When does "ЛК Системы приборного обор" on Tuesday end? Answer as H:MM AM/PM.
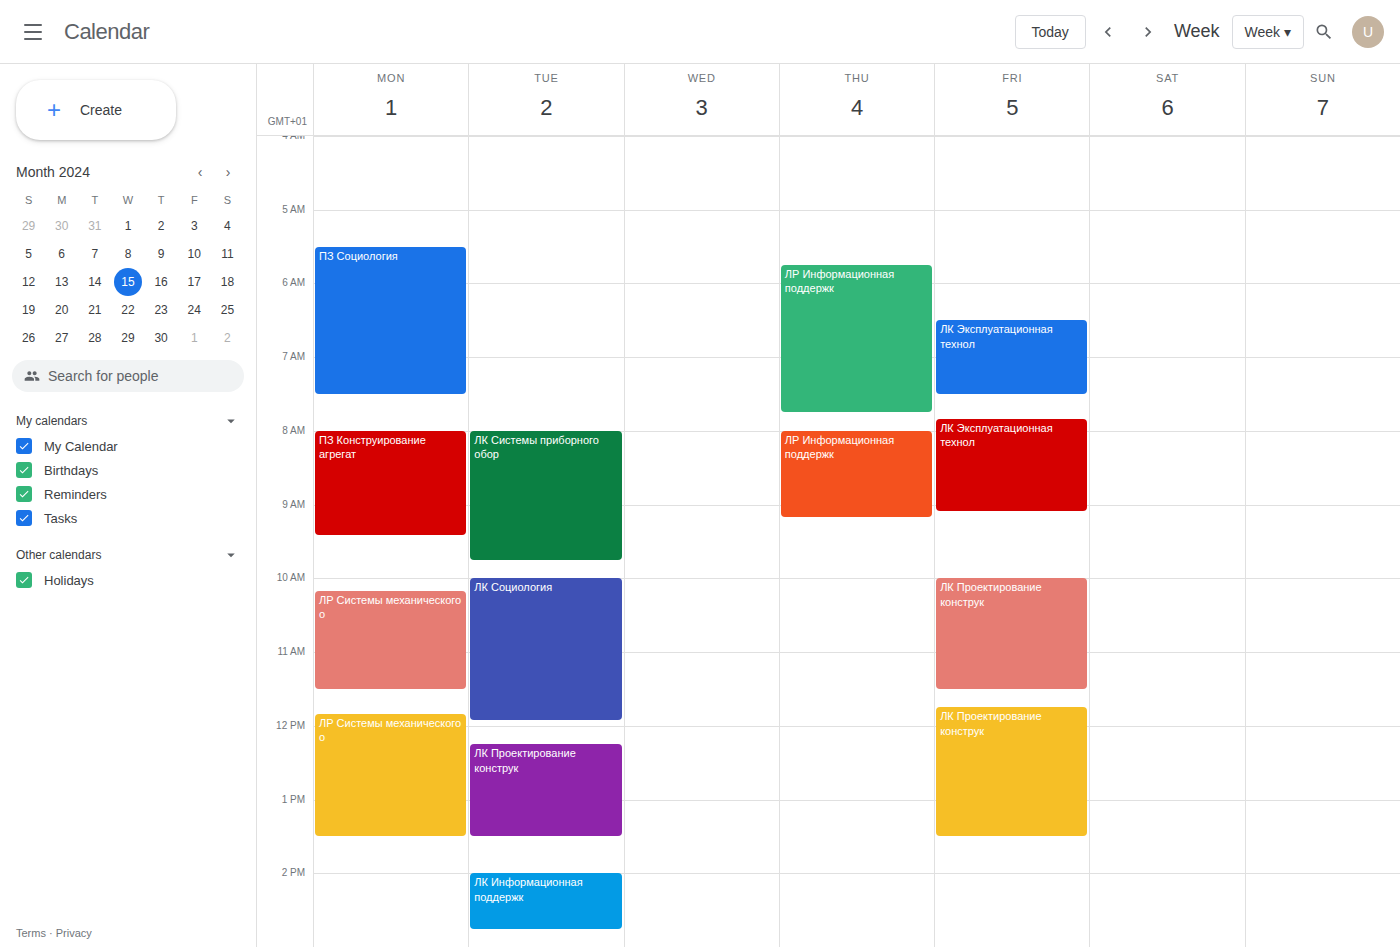
9:45 AM